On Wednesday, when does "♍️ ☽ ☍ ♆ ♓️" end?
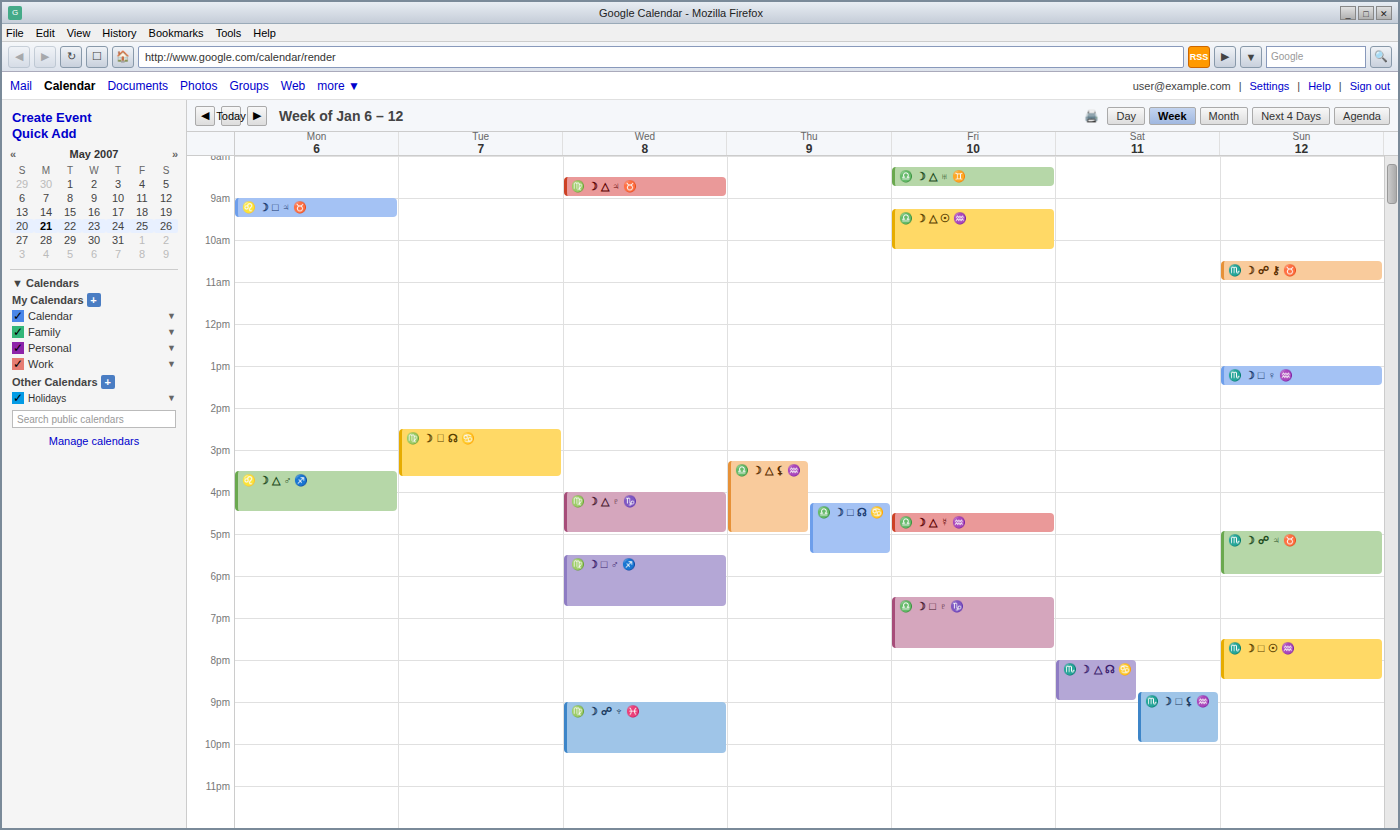
10:15 PM